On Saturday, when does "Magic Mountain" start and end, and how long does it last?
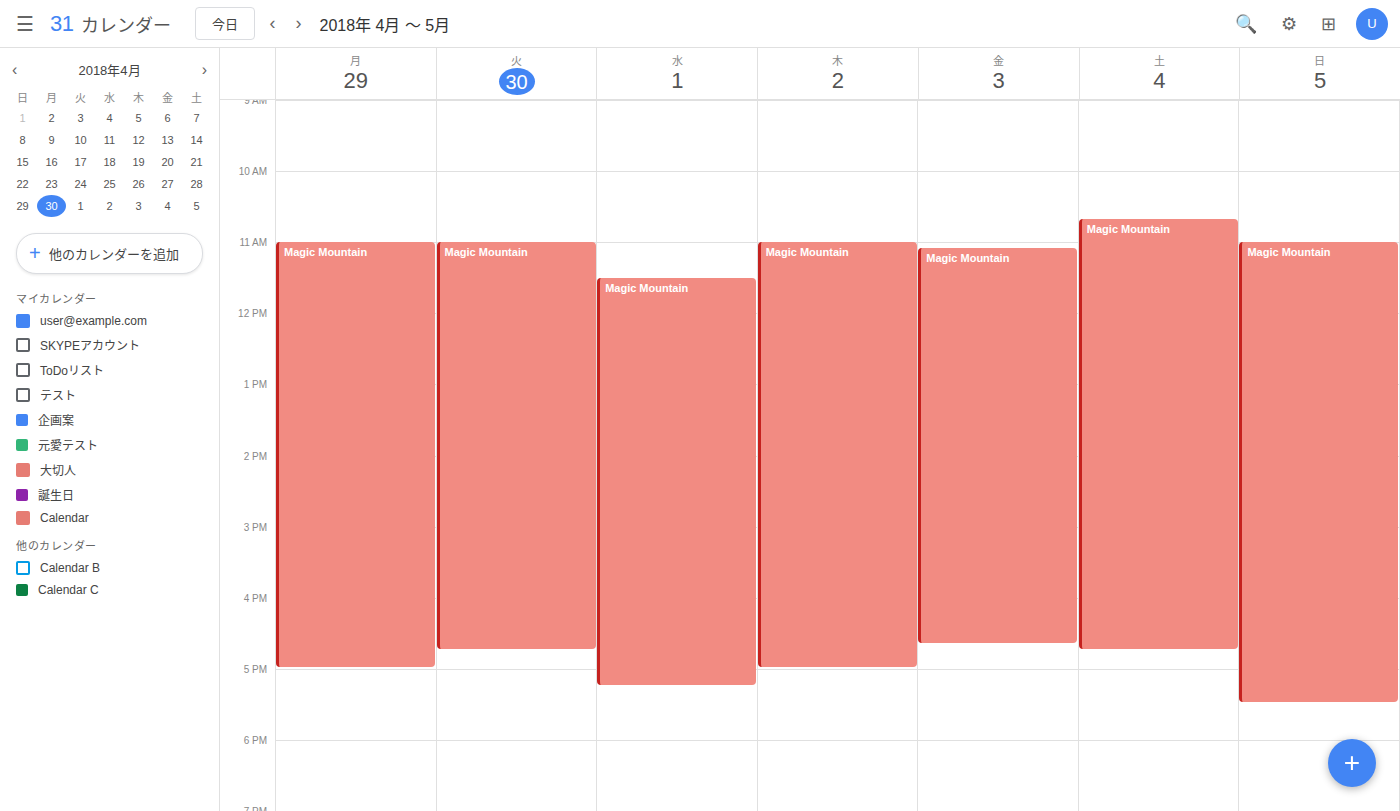
10:40 AM to 4:45 PM, 6 hours 5 minutes